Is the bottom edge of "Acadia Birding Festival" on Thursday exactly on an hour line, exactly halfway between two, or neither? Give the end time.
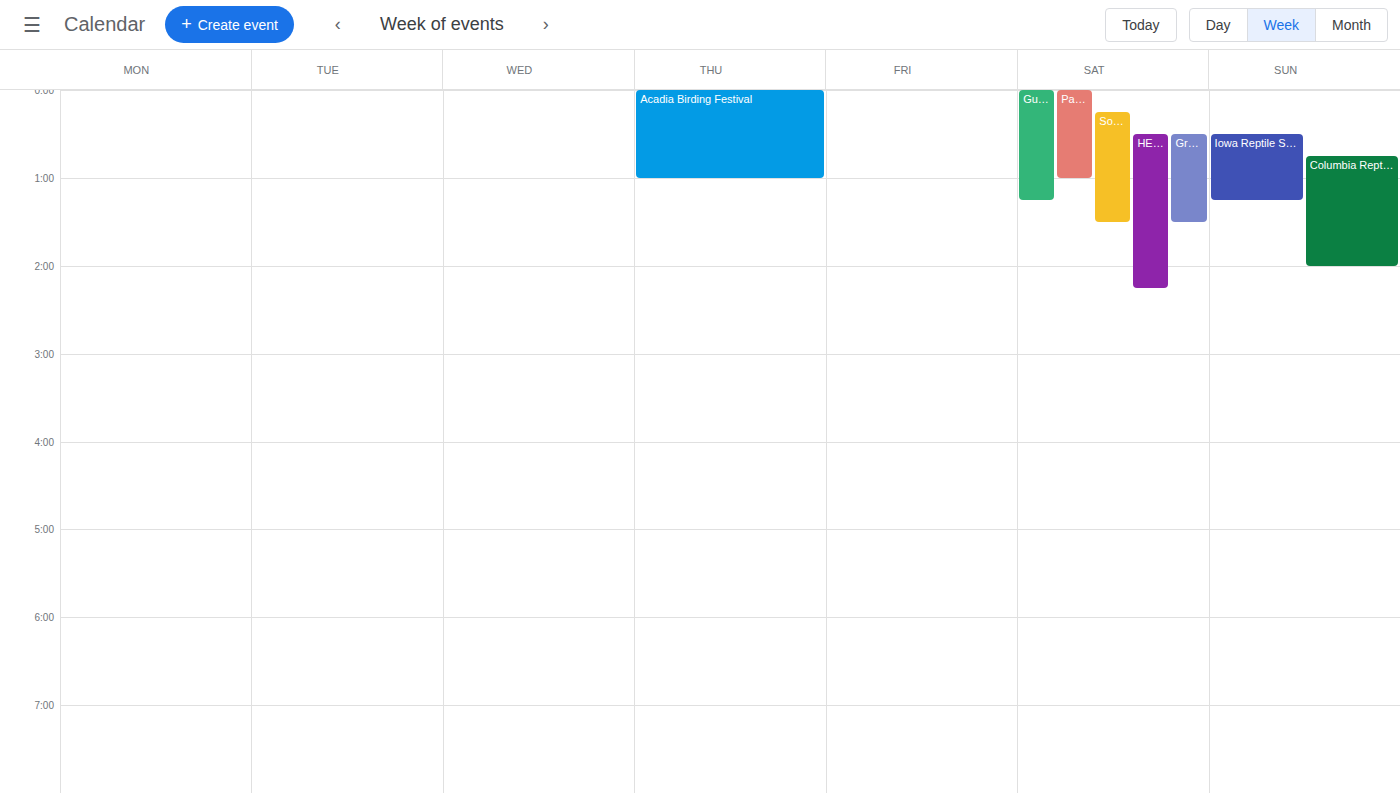
1:00 AM -- exactly on the 1 AM line.